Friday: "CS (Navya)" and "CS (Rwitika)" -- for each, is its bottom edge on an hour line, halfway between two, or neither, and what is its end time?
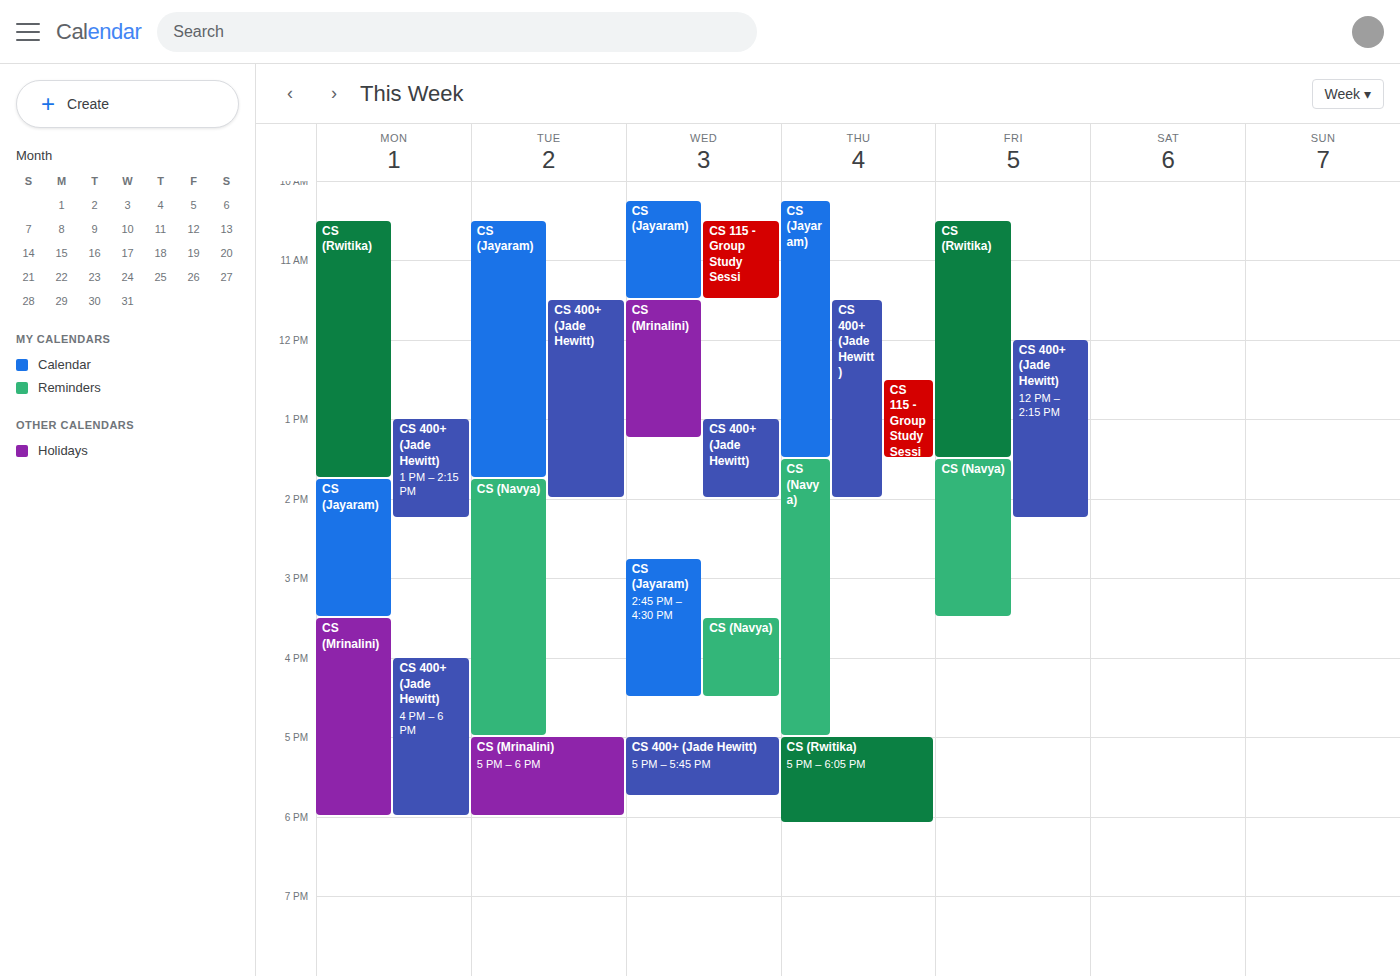
"CS (Navya)": 15:30, halfway between the 15:00 and 16:00 lines. "CS (Rwitika)": 13:30, halfway between the 13:00 and 14:00 lines.